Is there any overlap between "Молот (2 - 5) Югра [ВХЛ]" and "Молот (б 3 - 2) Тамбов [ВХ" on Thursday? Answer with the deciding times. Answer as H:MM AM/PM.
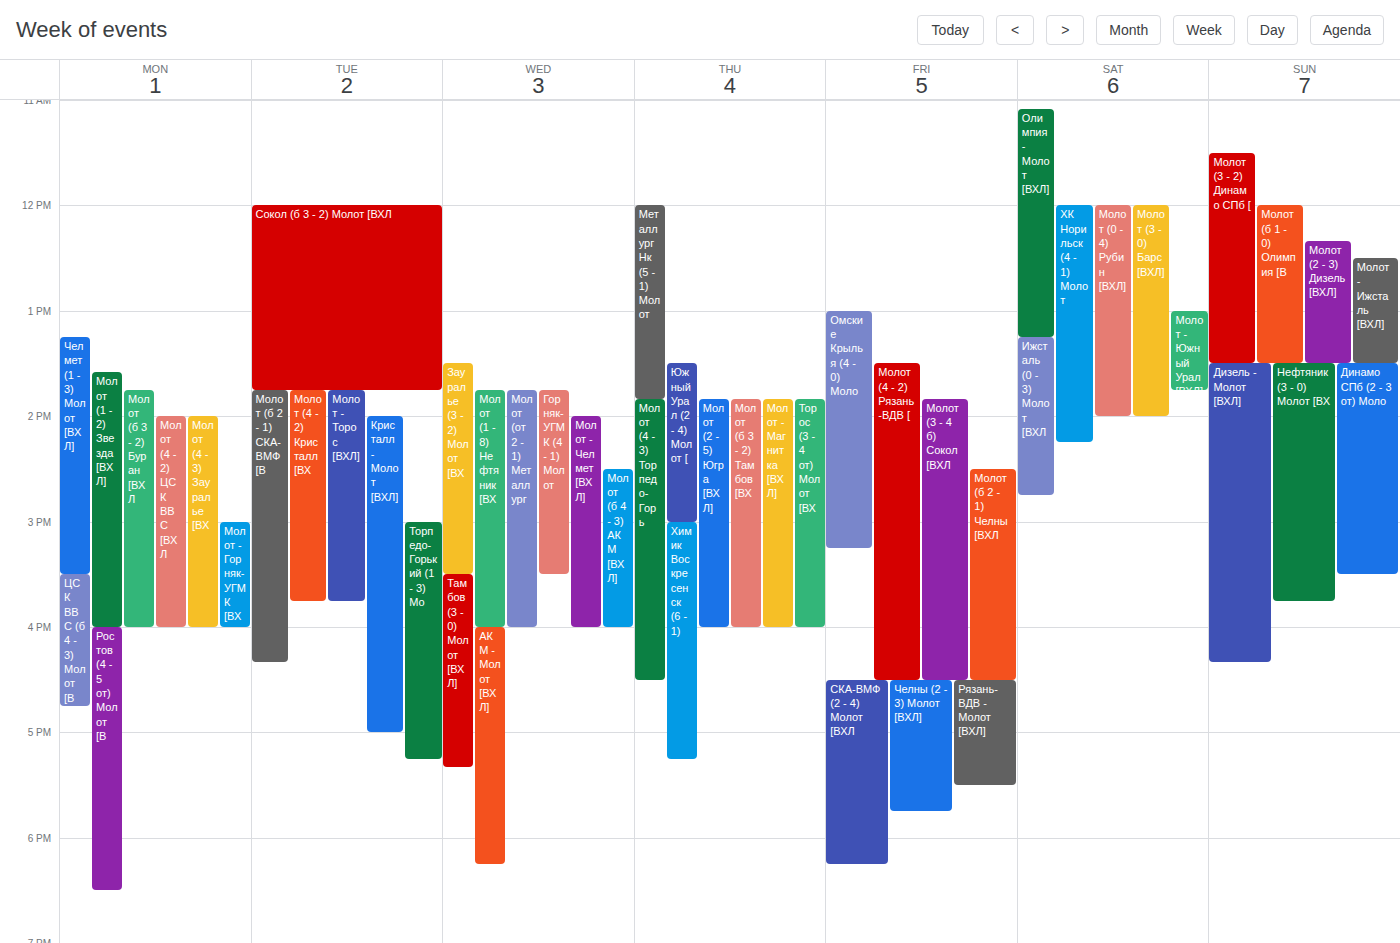
"Молот (2 - 5) Югра [ВХЛ]" runs 1:50 PM to 4:00 PM, inside "Молот (б 3 - 2) Тамбов [ВХ" -- they overlap.